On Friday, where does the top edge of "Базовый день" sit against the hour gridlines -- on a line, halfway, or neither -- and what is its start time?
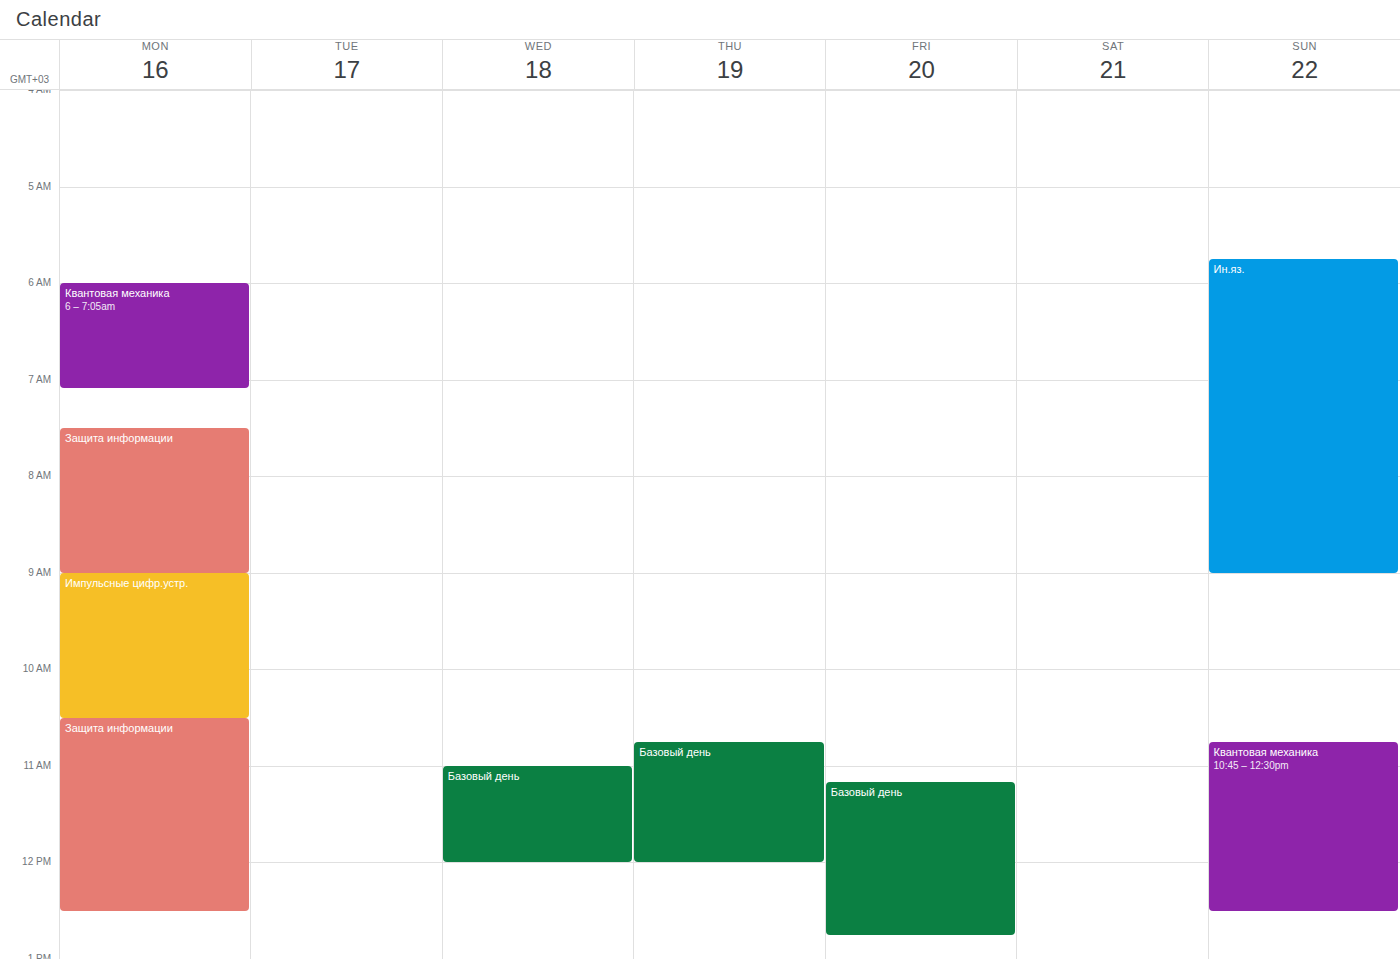
11:10 AM -- neither: 10 minutes below the 11 AM line and 50 minutes above the 12 PM line.